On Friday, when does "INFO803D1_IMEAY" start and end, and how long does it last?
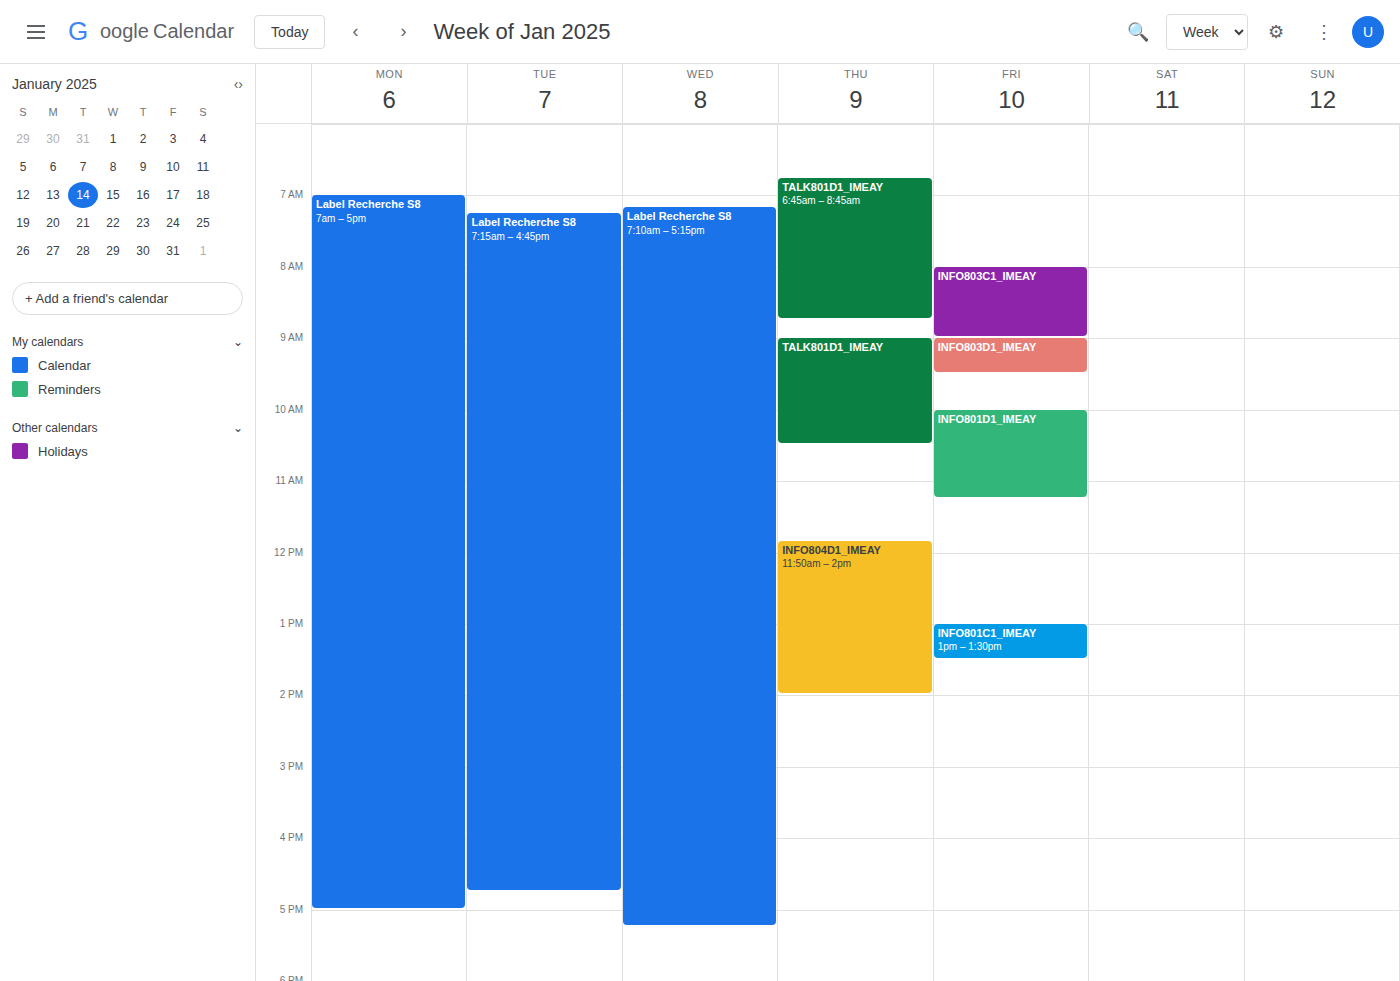
9:00 AM to 9:30 AM, 30 minutes